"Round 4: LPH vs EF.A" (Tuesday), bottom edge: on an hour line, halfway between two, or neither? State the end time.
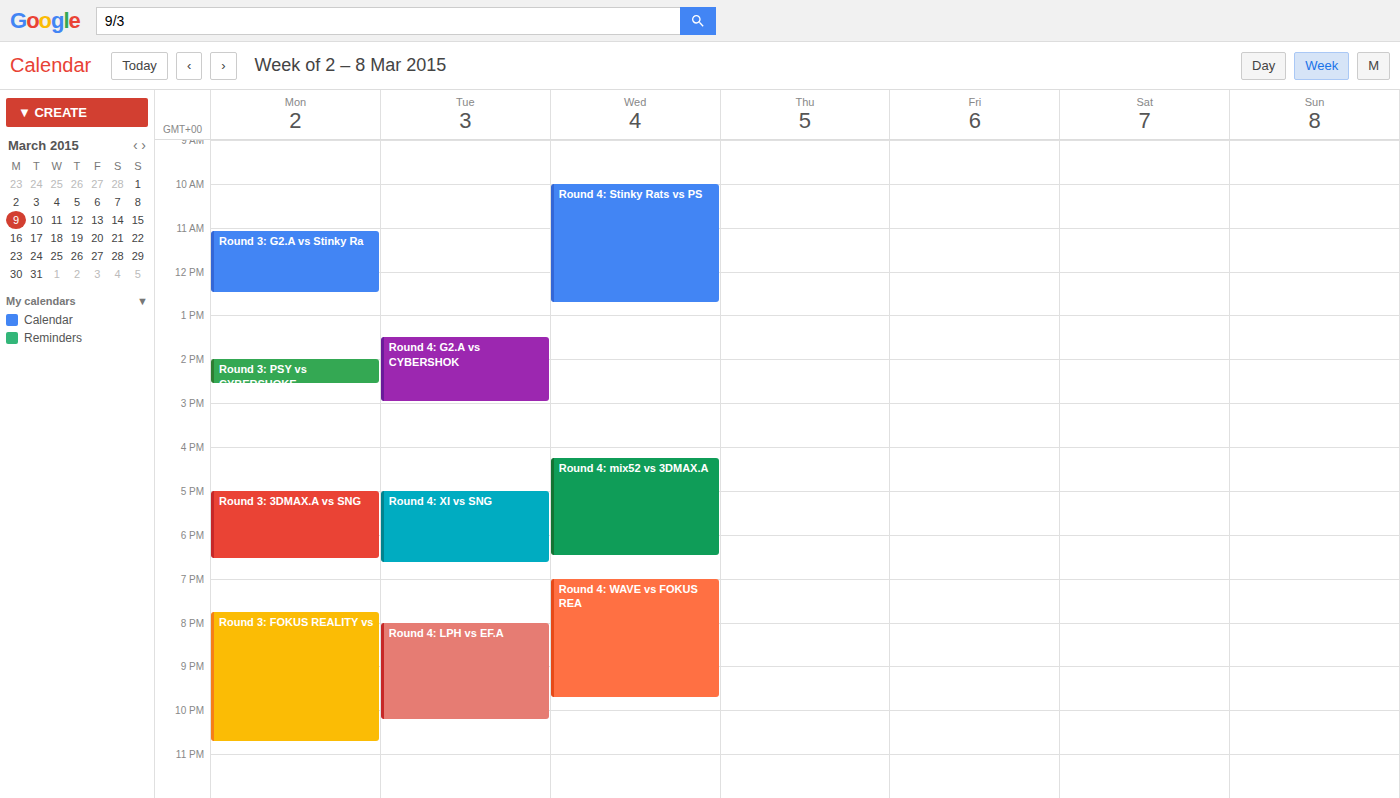
10:15 PM -- neither: a quarter of the way from the 10 PM line to the 11 PM line.